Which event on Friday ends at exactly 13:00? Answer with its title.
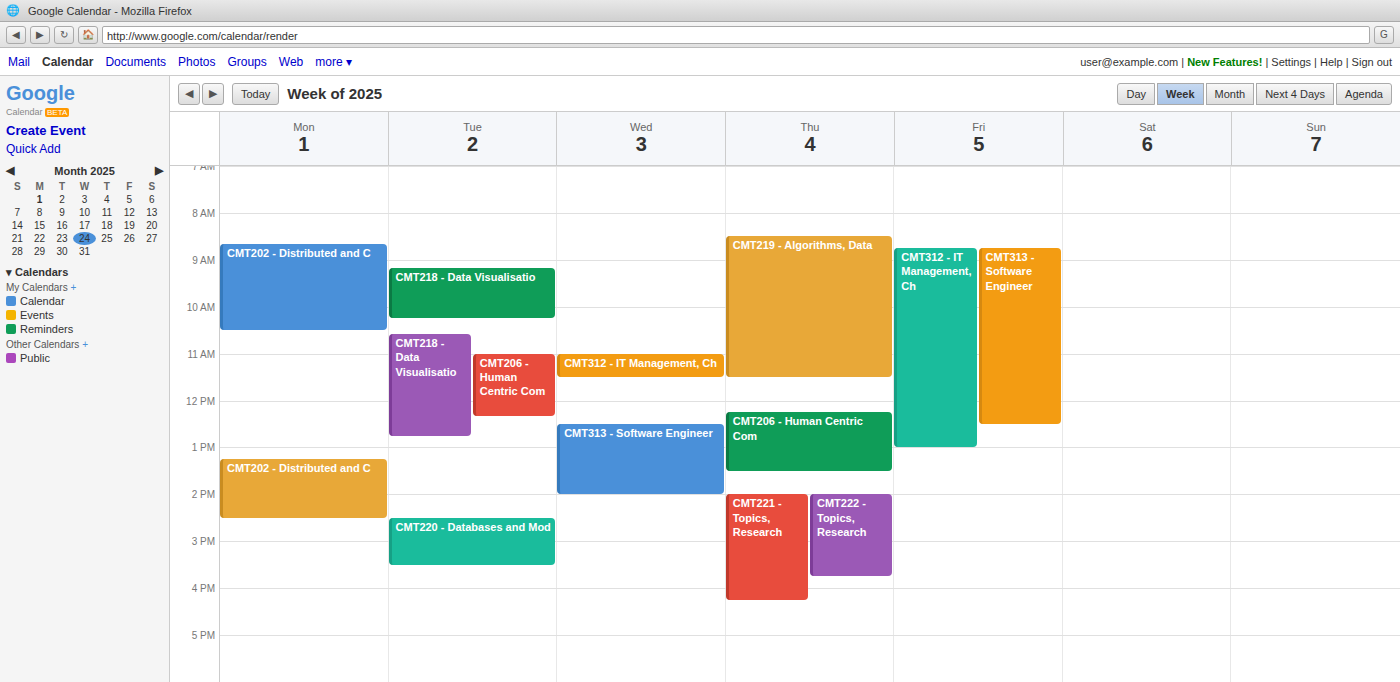
"CMT312 - IT Management, Ch"